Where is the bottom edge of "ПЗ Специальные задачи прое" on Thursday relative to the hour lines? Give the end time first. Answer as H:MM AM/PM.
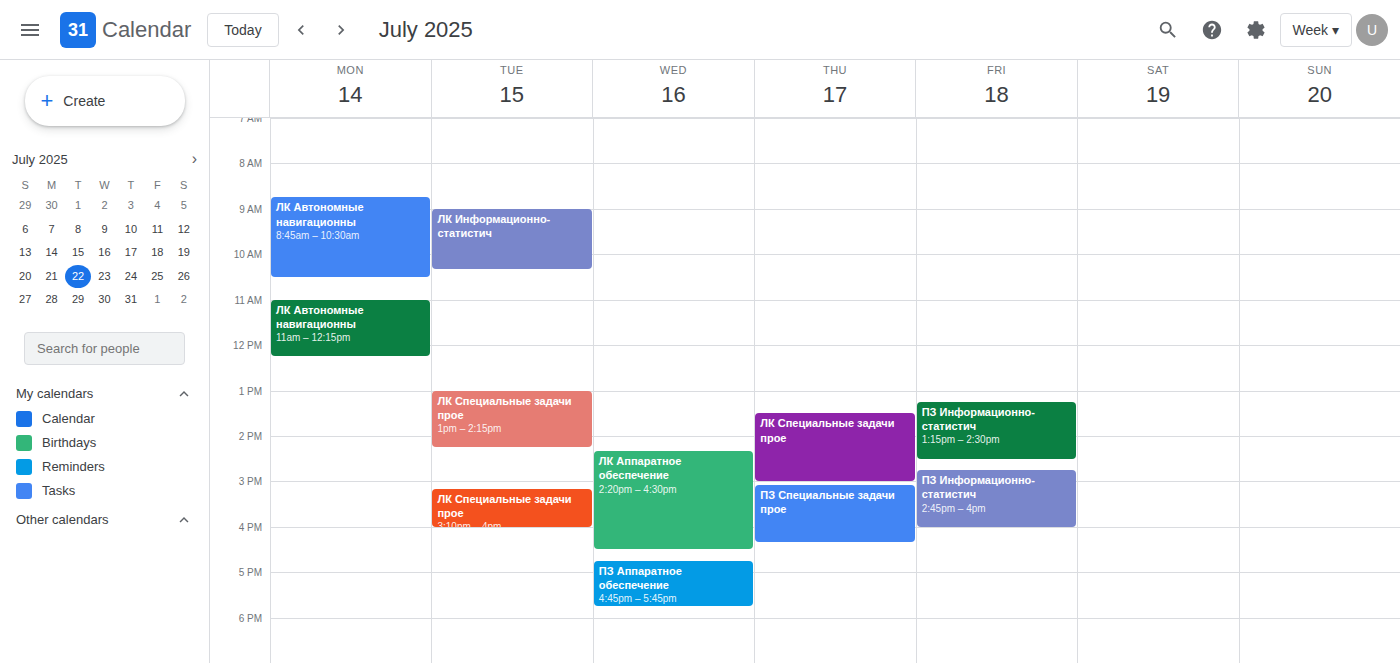
4:20 PM -- neither: 20 minutes below the 4 PM line and 40 minutes above the 5 PM line.